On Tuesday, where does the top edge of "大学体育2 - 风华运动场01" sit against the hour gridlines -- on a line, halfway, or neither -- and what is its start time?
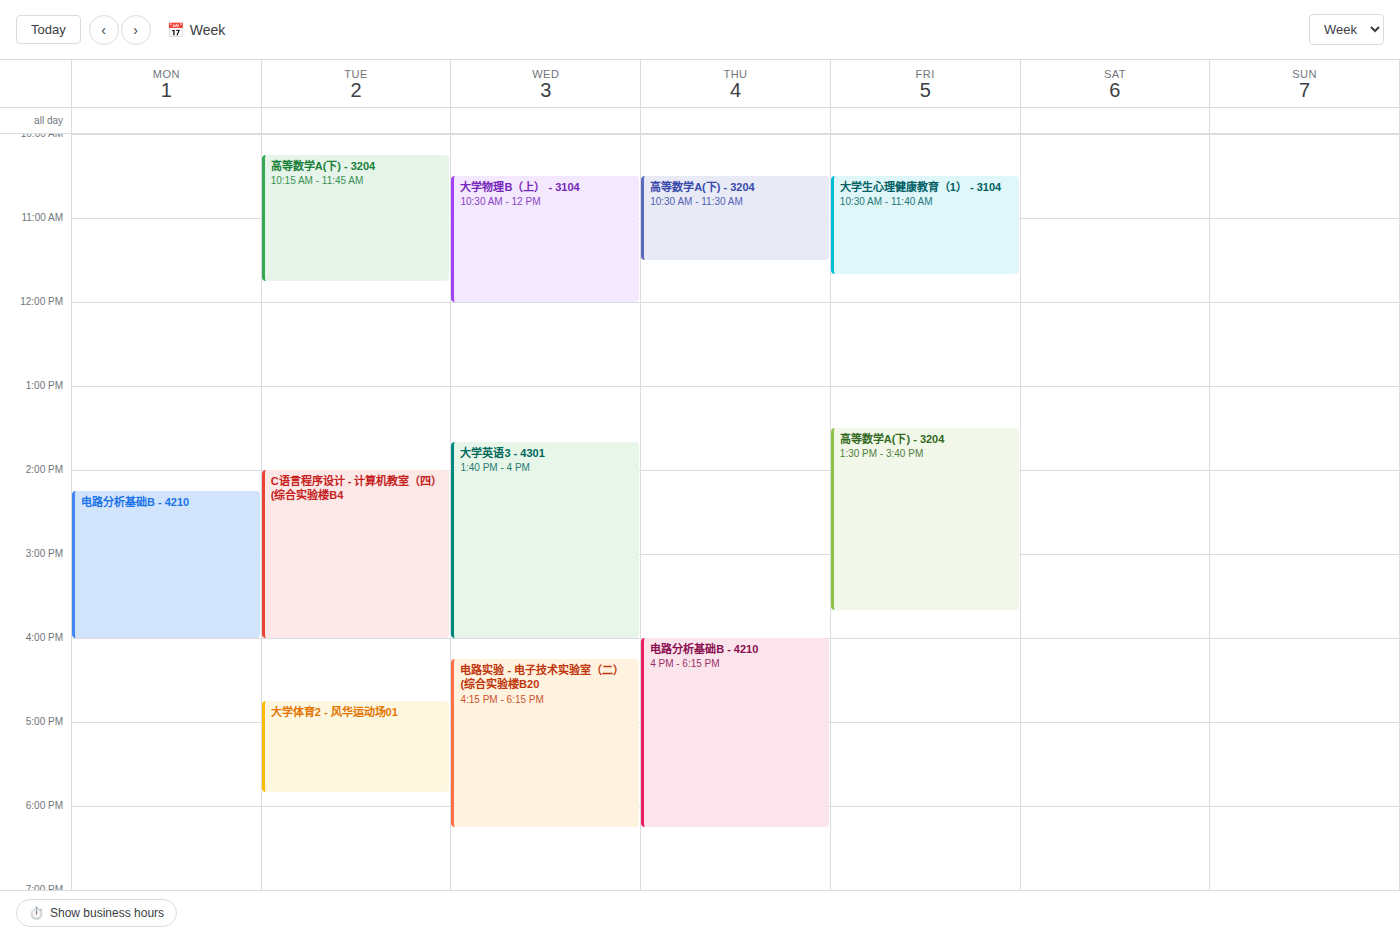
4:45 PM -- neither: three quarters of the way from the 4 PM line to the 5 PM line.